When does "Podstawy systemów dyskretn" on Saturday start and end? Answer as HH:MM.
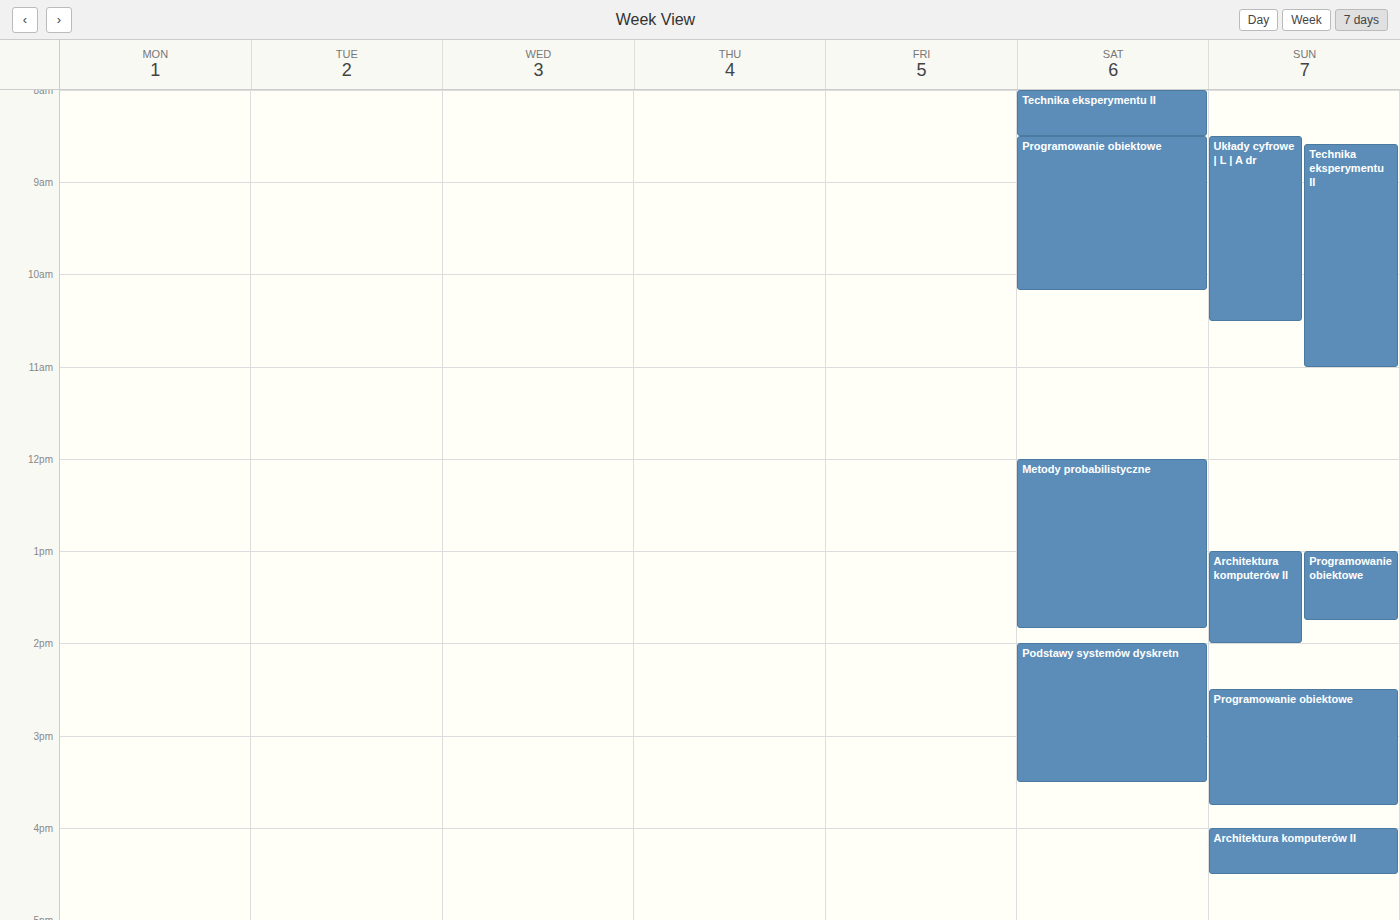
14:00 to 15:30